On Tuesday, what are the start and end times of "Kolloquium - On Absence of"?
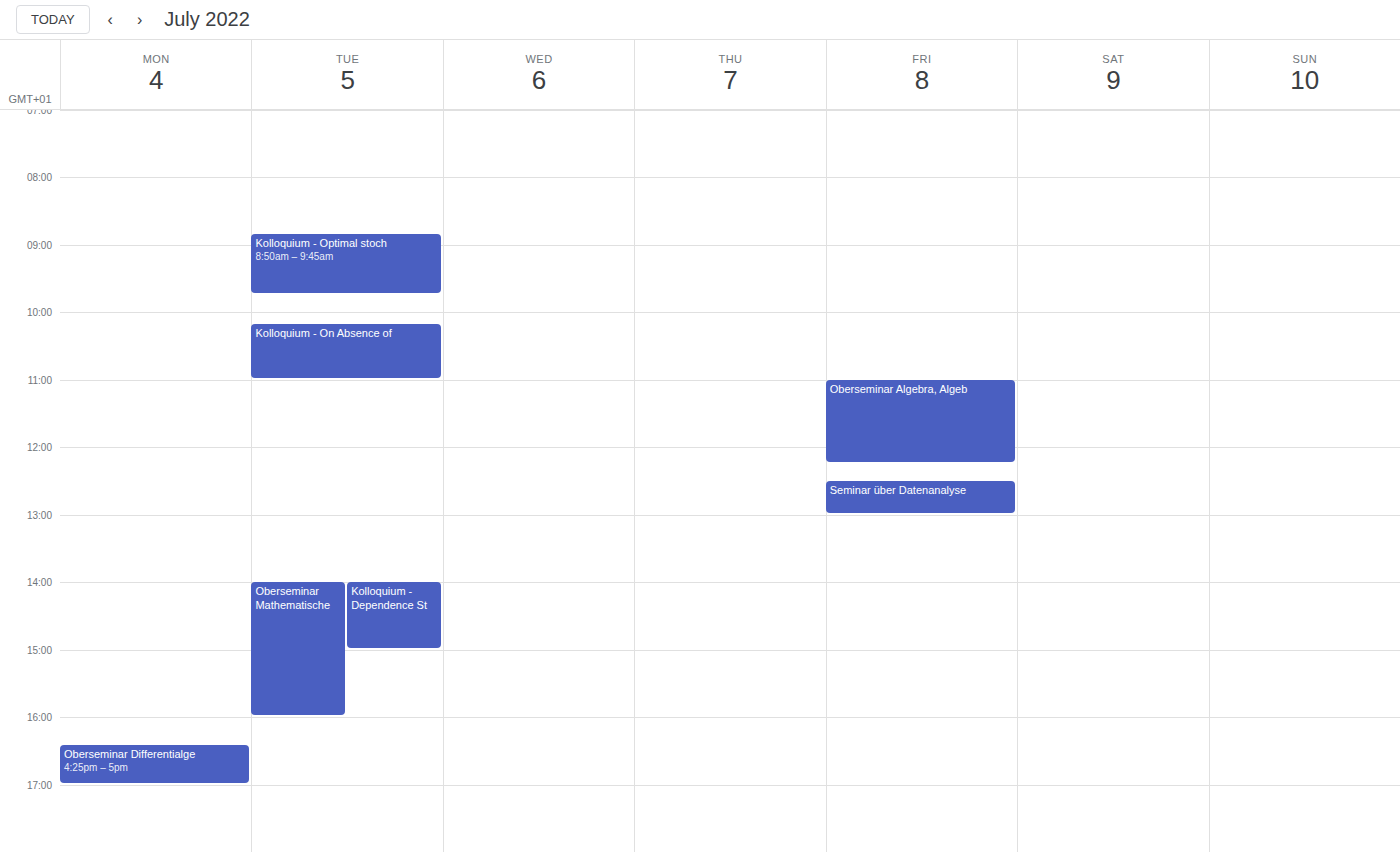
10:10 AM to 11:00 AM